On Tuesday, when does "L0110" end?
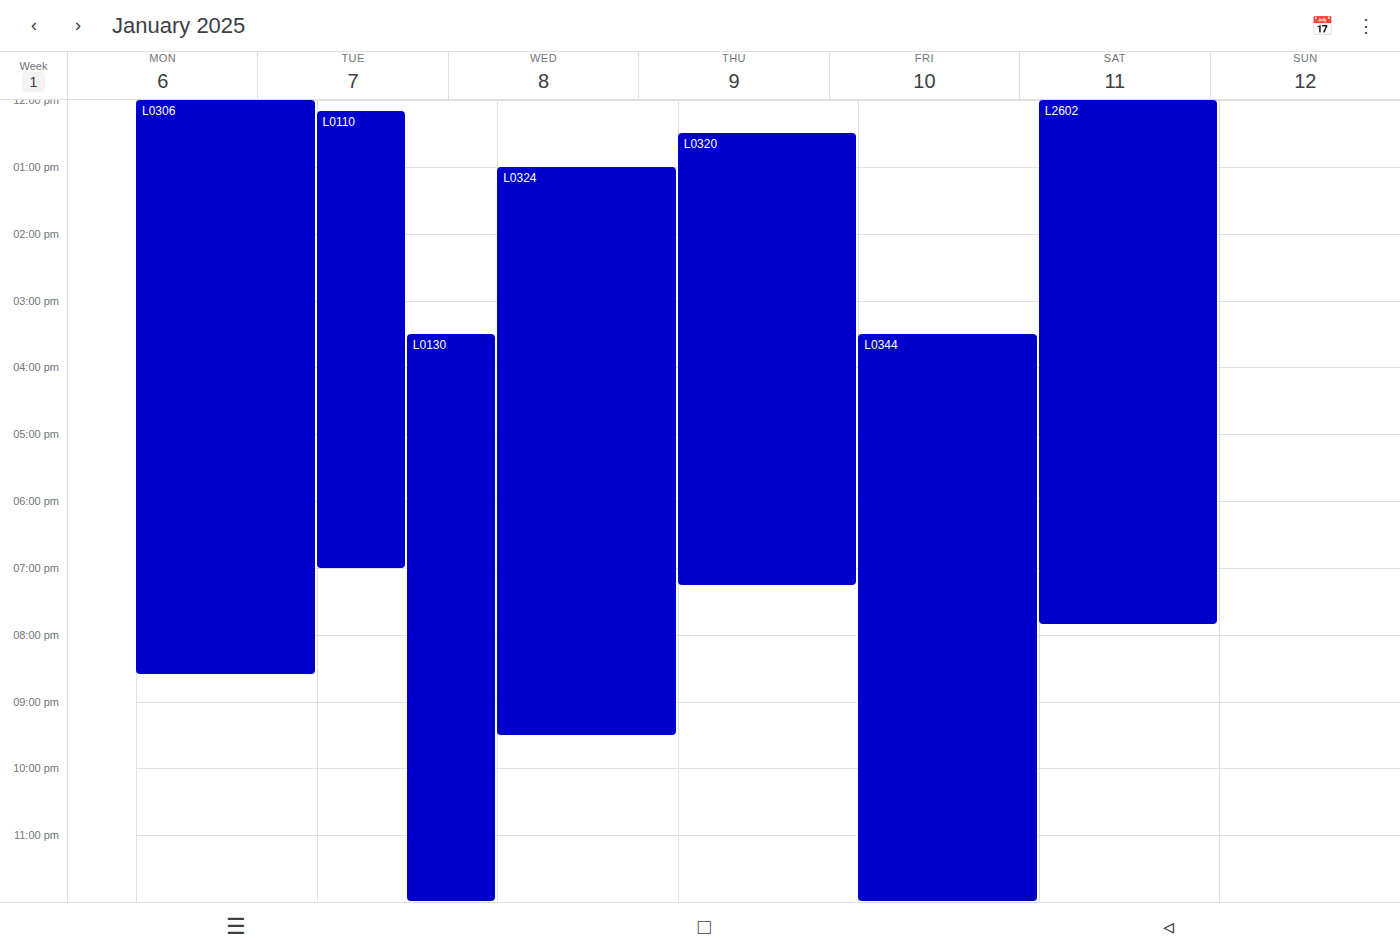
7:00 PM